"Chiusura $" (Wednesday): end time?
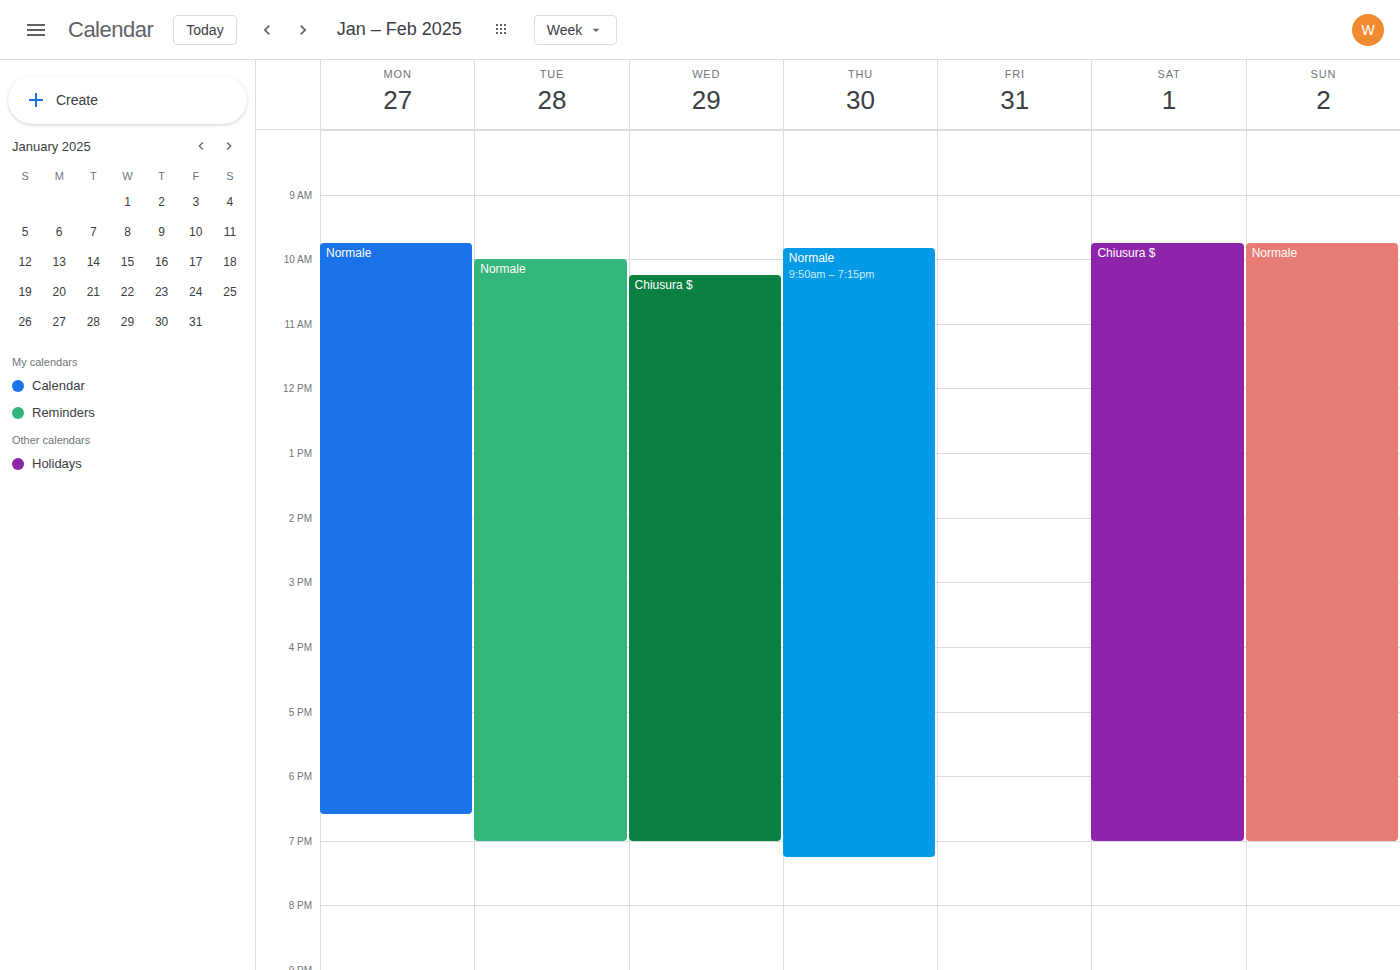
19:00